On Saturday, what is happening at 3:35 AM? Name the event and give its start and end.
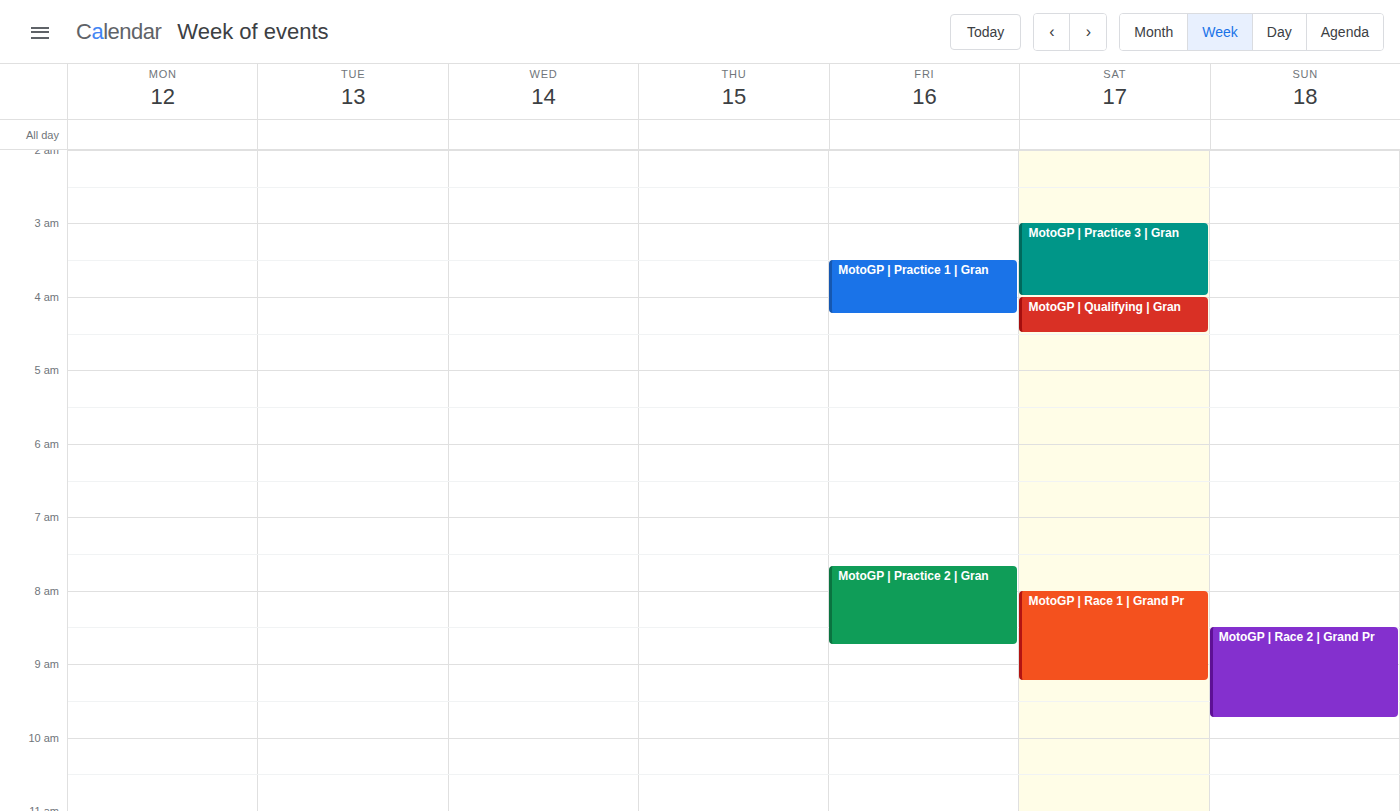
"MotoGP | Practice 3 | Gran", 3:00 AM to 4:00 AM